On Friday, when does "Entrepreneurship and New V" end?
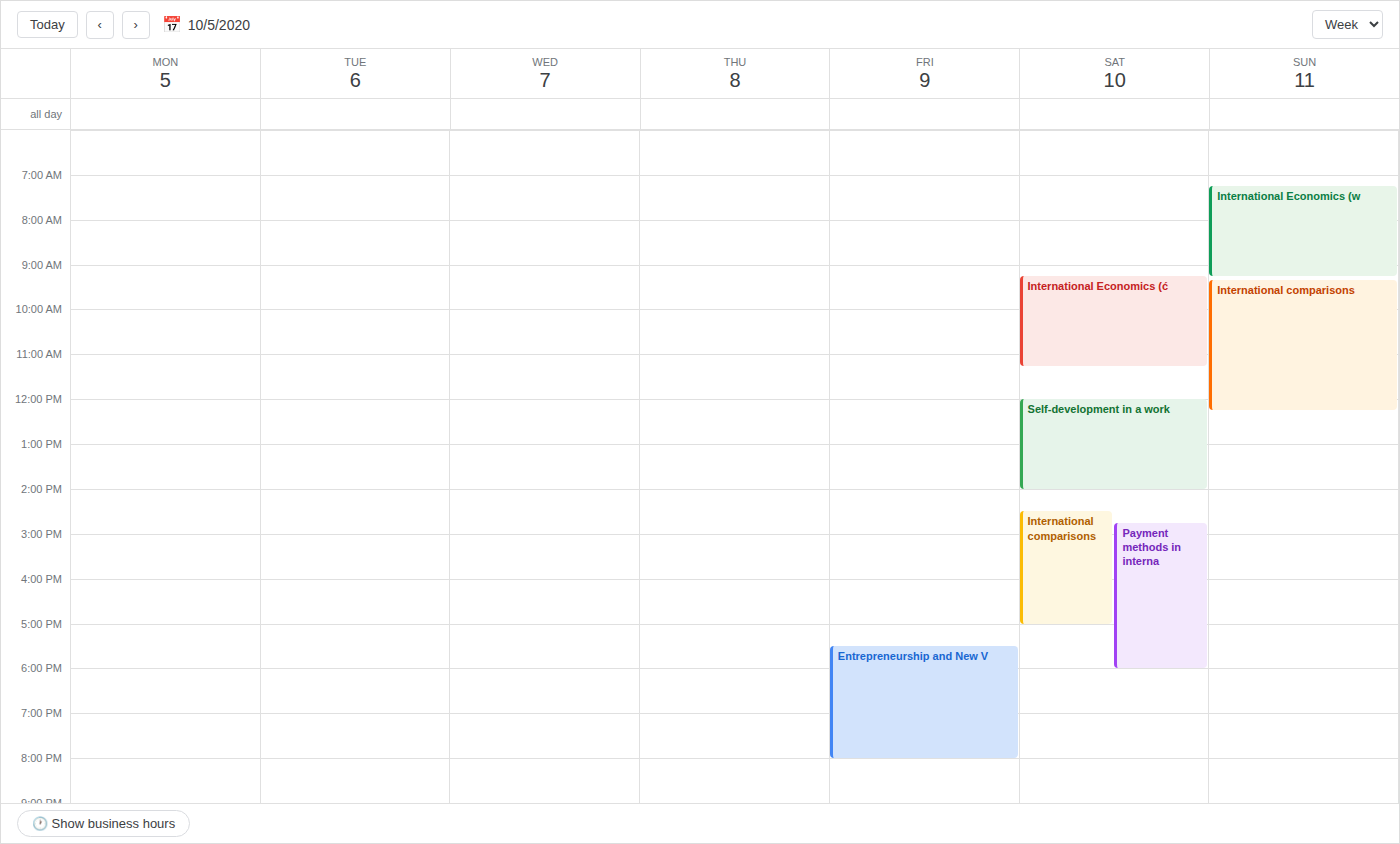
8:00 PM